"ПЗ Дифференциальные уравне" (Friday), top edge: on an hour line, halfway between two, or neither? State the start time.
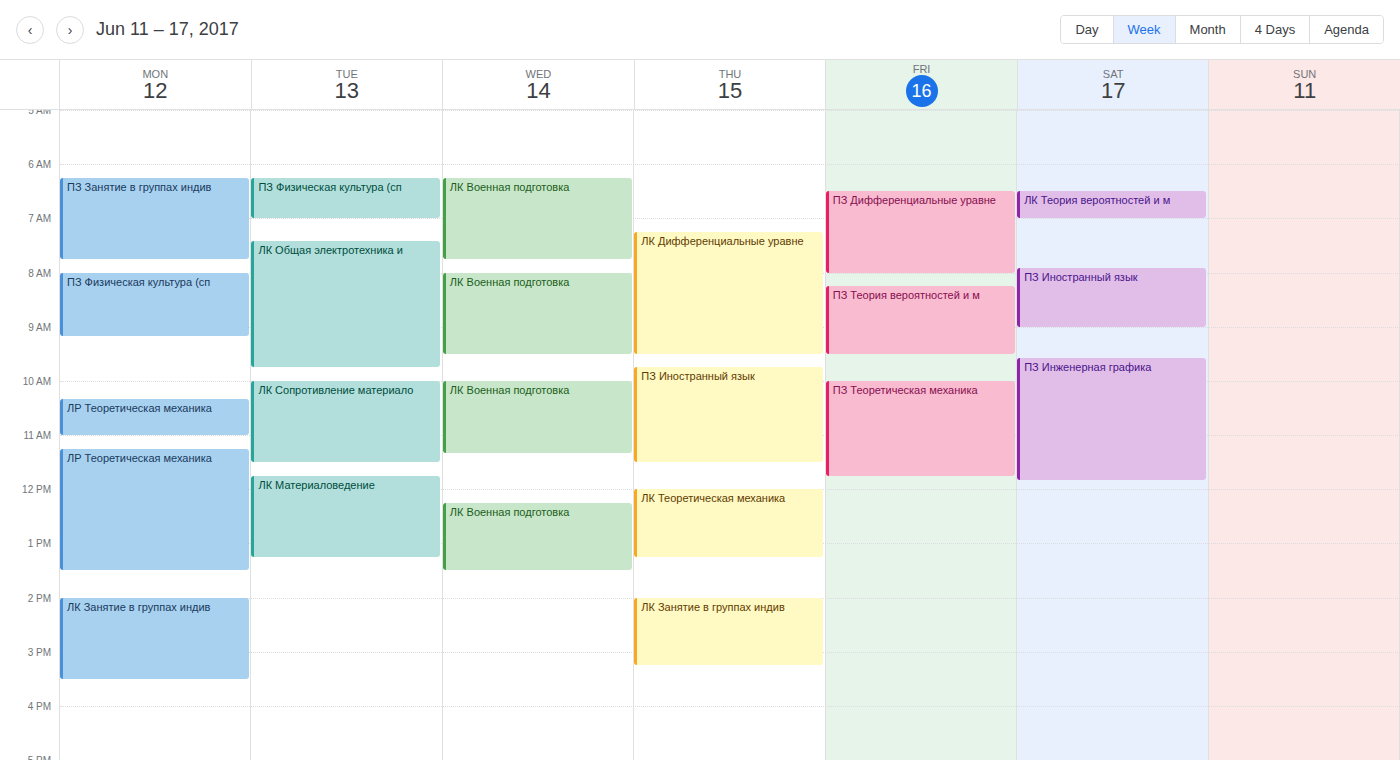
6:30 AM -- halfway between the 6 AM and 7 AM lines.